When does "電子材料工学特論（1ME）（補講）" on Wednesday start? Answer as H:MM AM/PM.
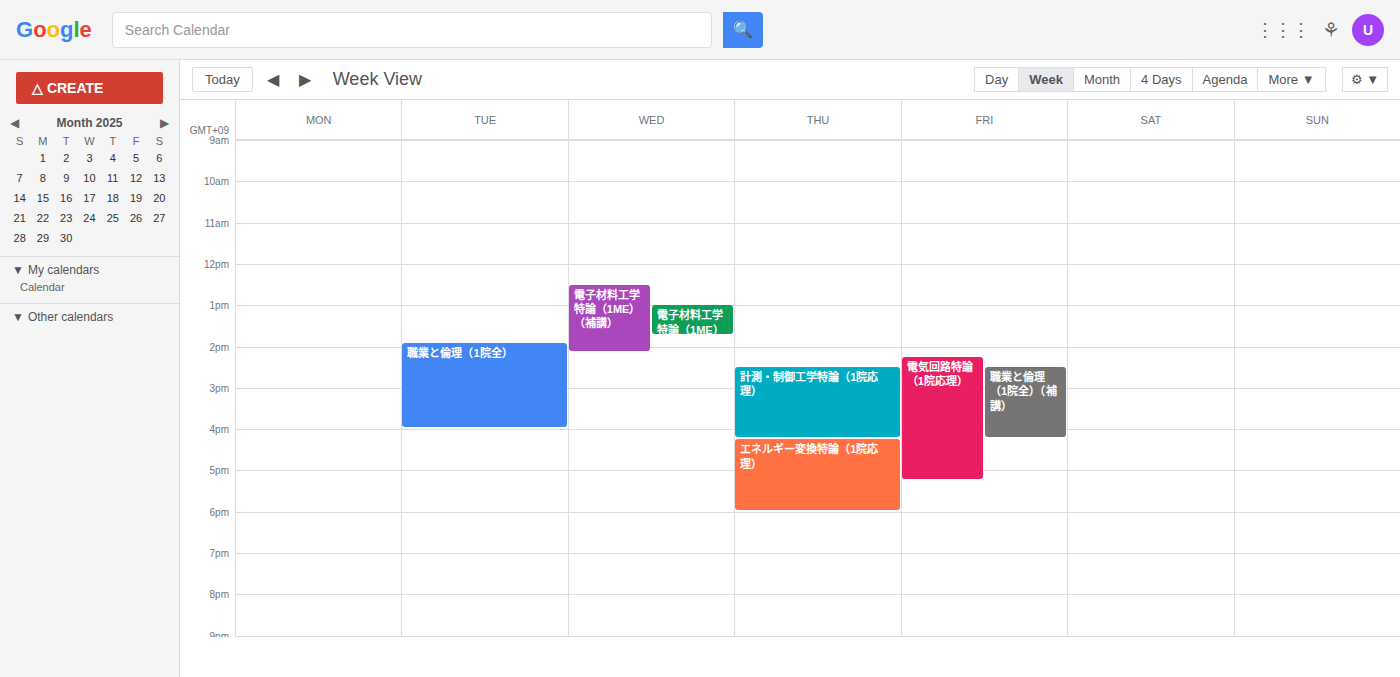
12:30 PM